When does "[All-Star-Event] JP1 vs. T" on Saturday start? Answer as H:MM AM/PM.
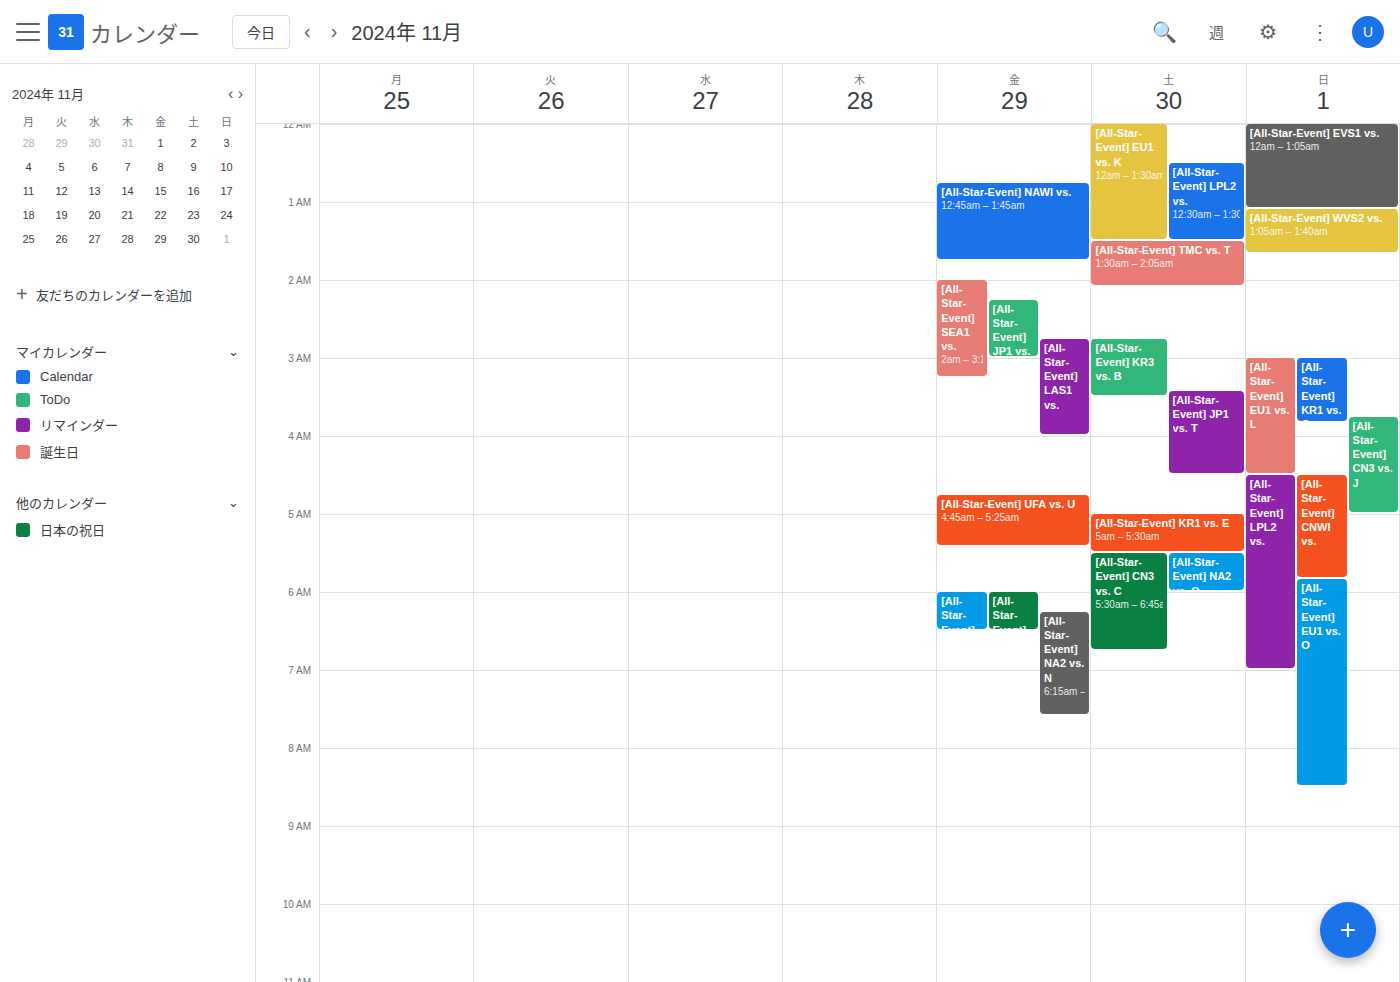
3:25 AM